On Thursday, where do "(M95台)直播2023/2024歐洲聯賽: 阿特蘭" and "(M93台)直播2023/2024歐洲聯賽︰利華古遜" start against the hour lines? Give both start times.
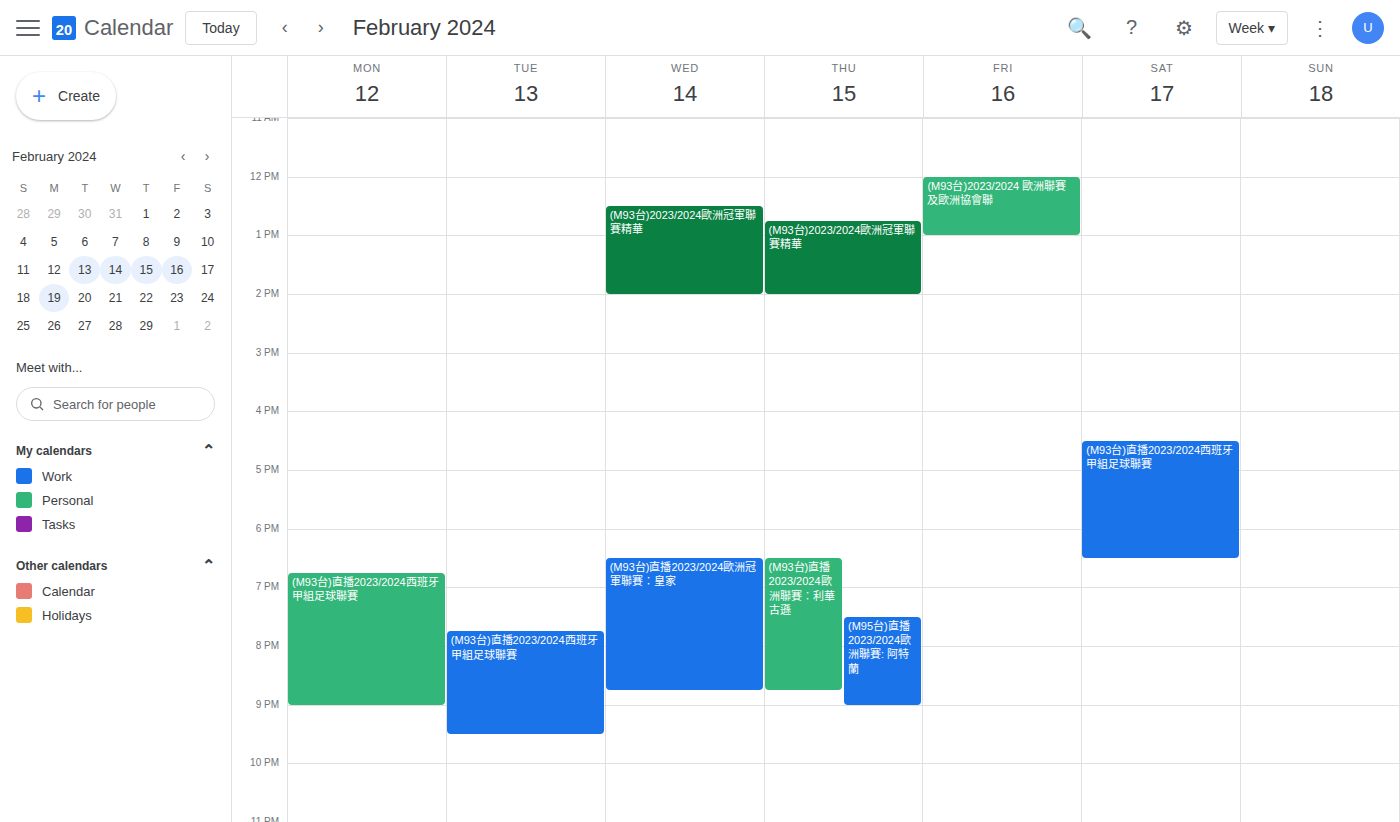
"(M95台)直播2023/2024歐洲聯賽: 阿特蘭": 7:30 PM, halfway between the 7 PM and 8 PM lines. "(M93台)直播2023/2024歐洲聯賽︰利華古遜": 6:30 PM, halfway between the 6 PM and 7 PM lines.